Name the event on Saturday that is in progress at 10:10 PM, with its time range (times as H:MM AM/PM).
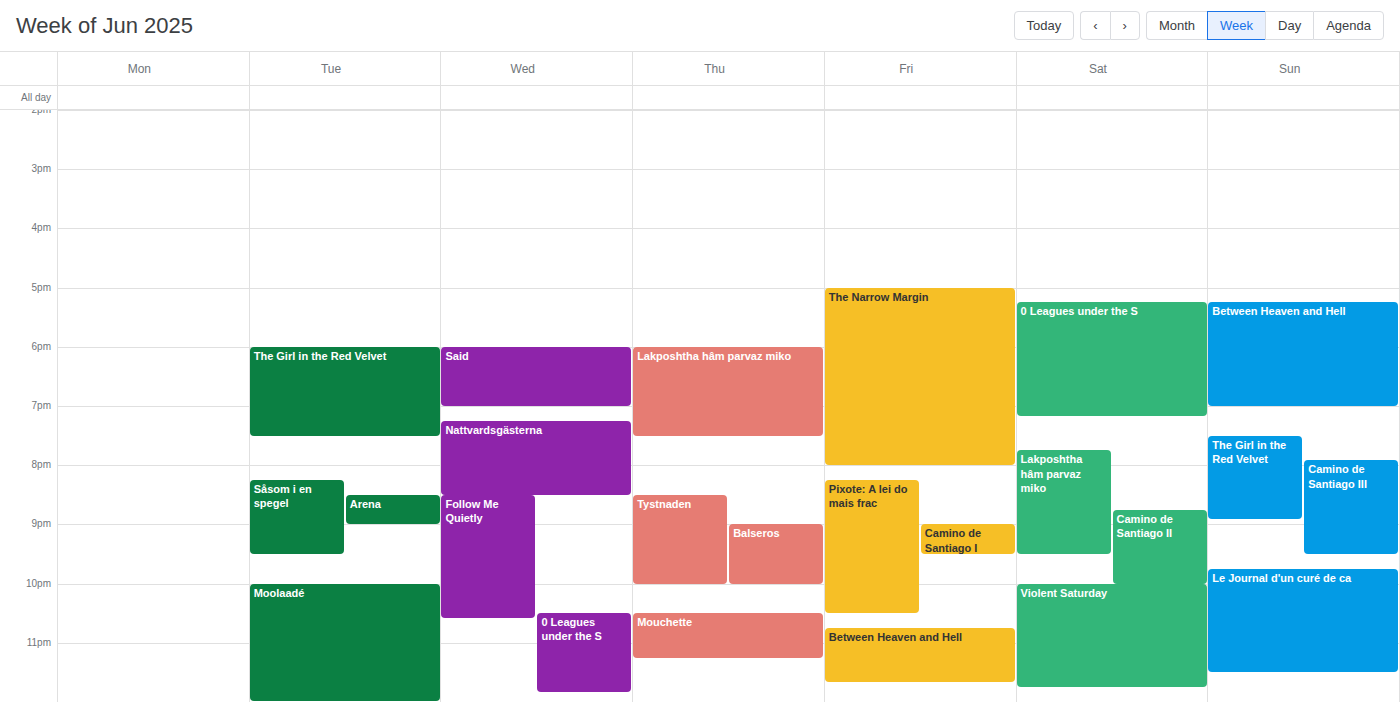
"Violent Saturday", 10:00 PM to 11:45 PM